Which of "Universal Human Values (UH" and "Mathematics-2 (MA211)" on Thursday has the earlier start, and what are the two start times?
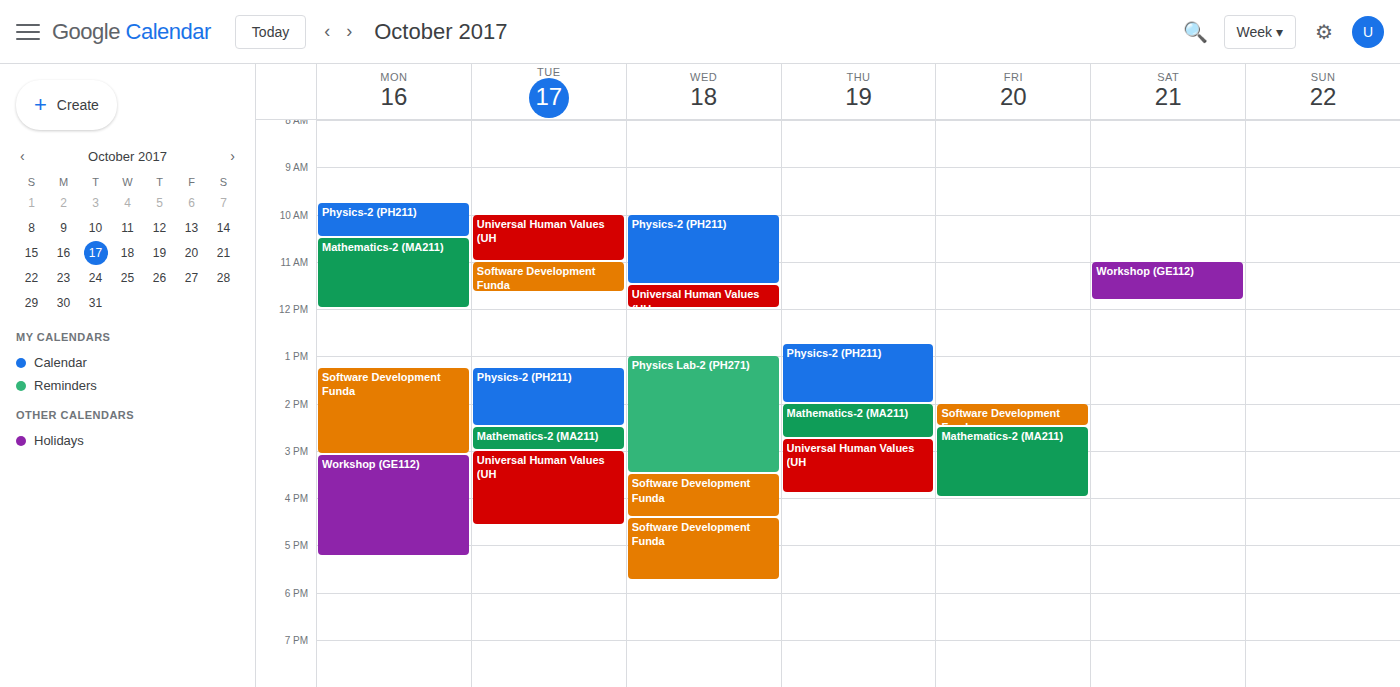
"Mathematics-2 (MA211)" 14:00; "Universal Human Values (UH" 14:45.